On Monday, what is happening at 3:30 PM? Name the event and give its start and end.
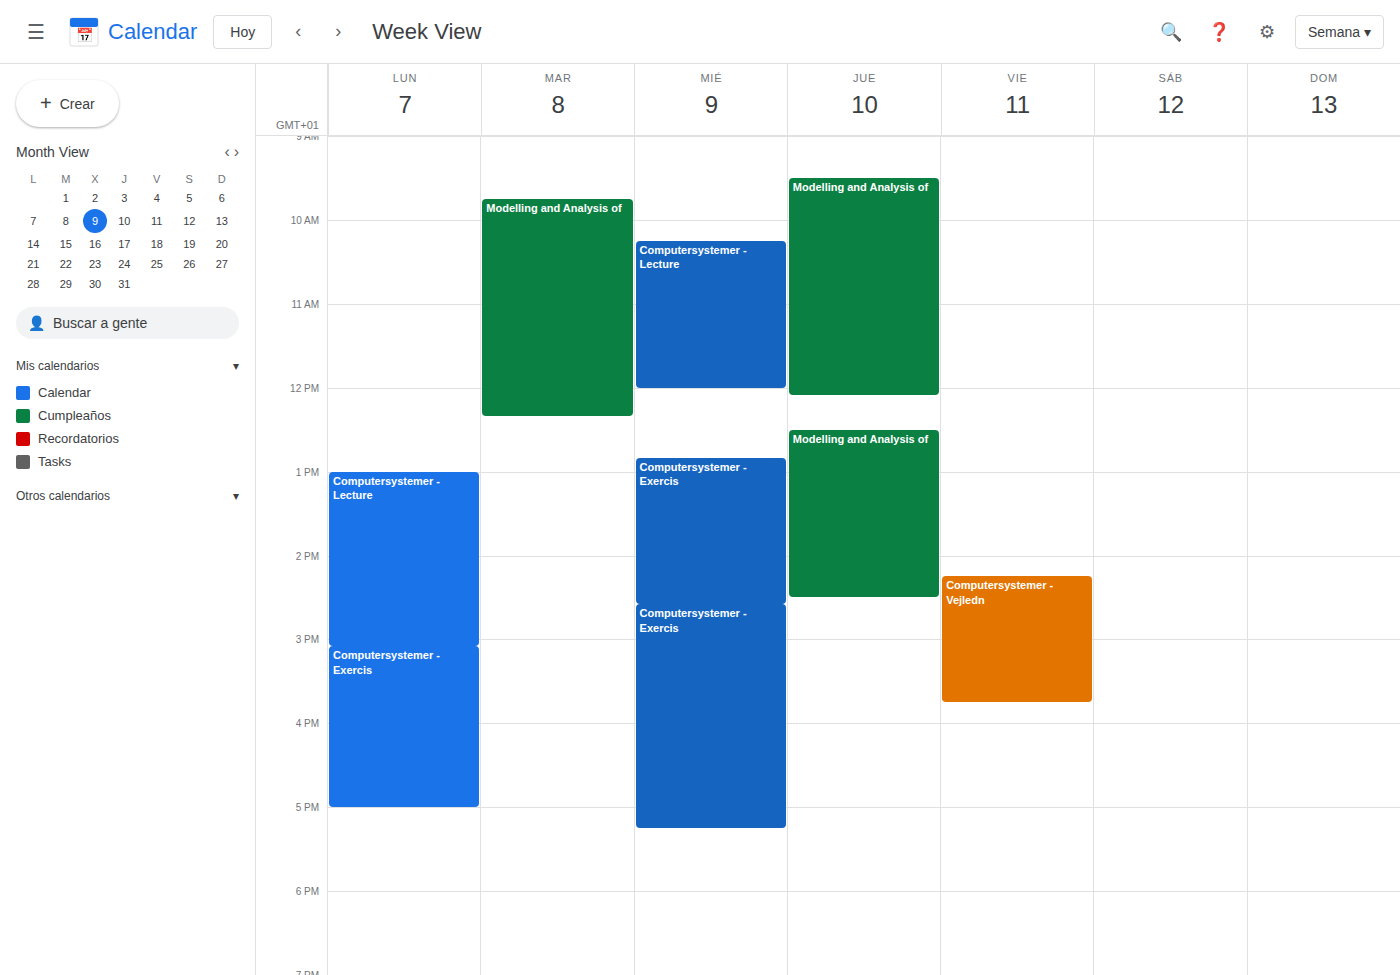
"Computersystemer - Exercis", 3:05 PM to 5:00 PM